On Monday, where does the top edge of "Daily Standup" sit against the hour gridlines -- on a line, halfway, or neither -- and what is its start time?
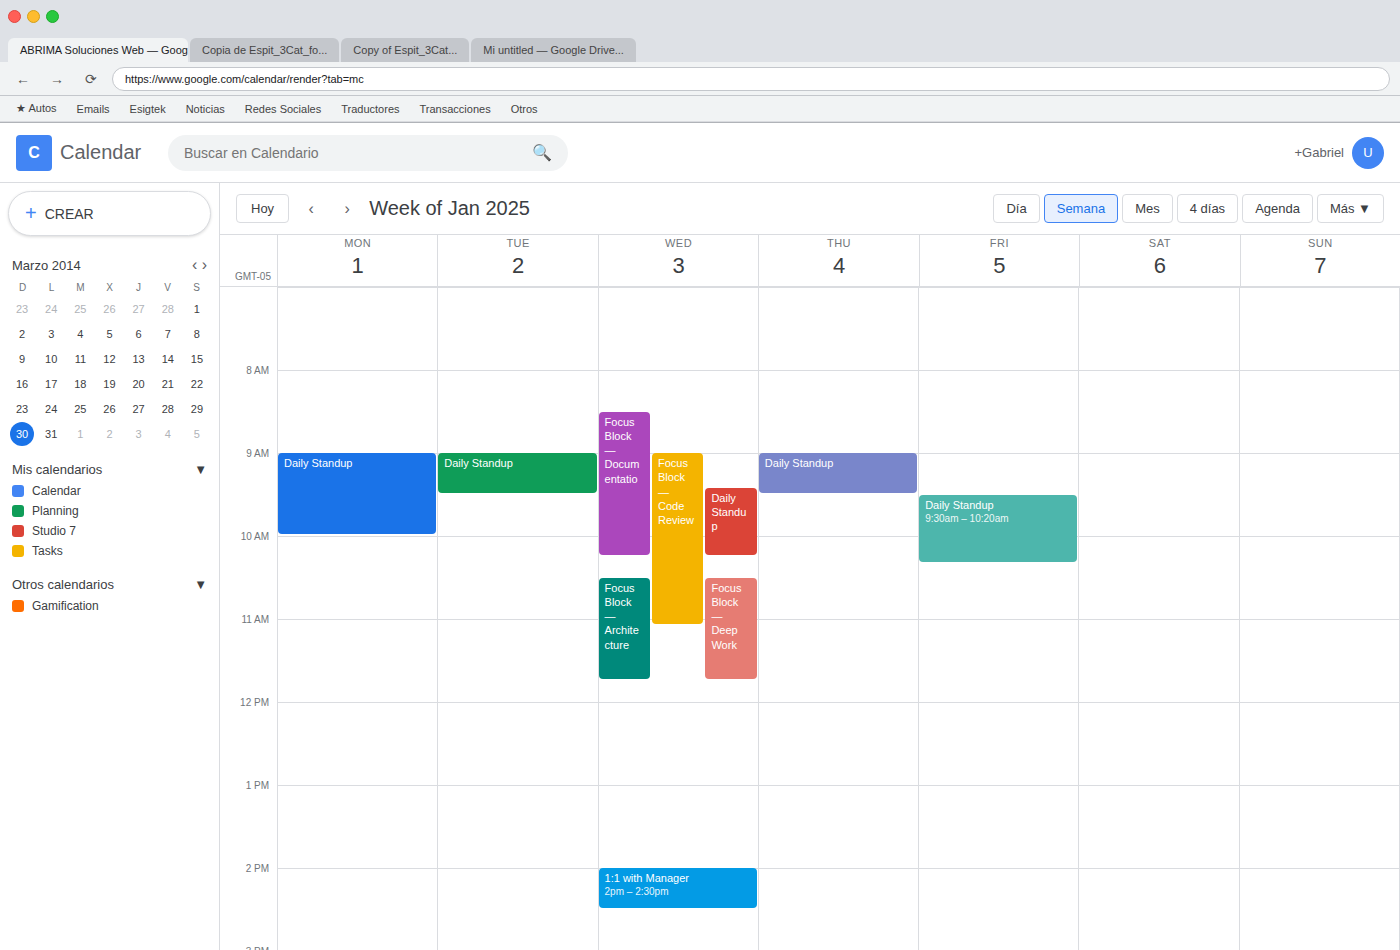
9:00 AM -- exactly on the 9 AM line.